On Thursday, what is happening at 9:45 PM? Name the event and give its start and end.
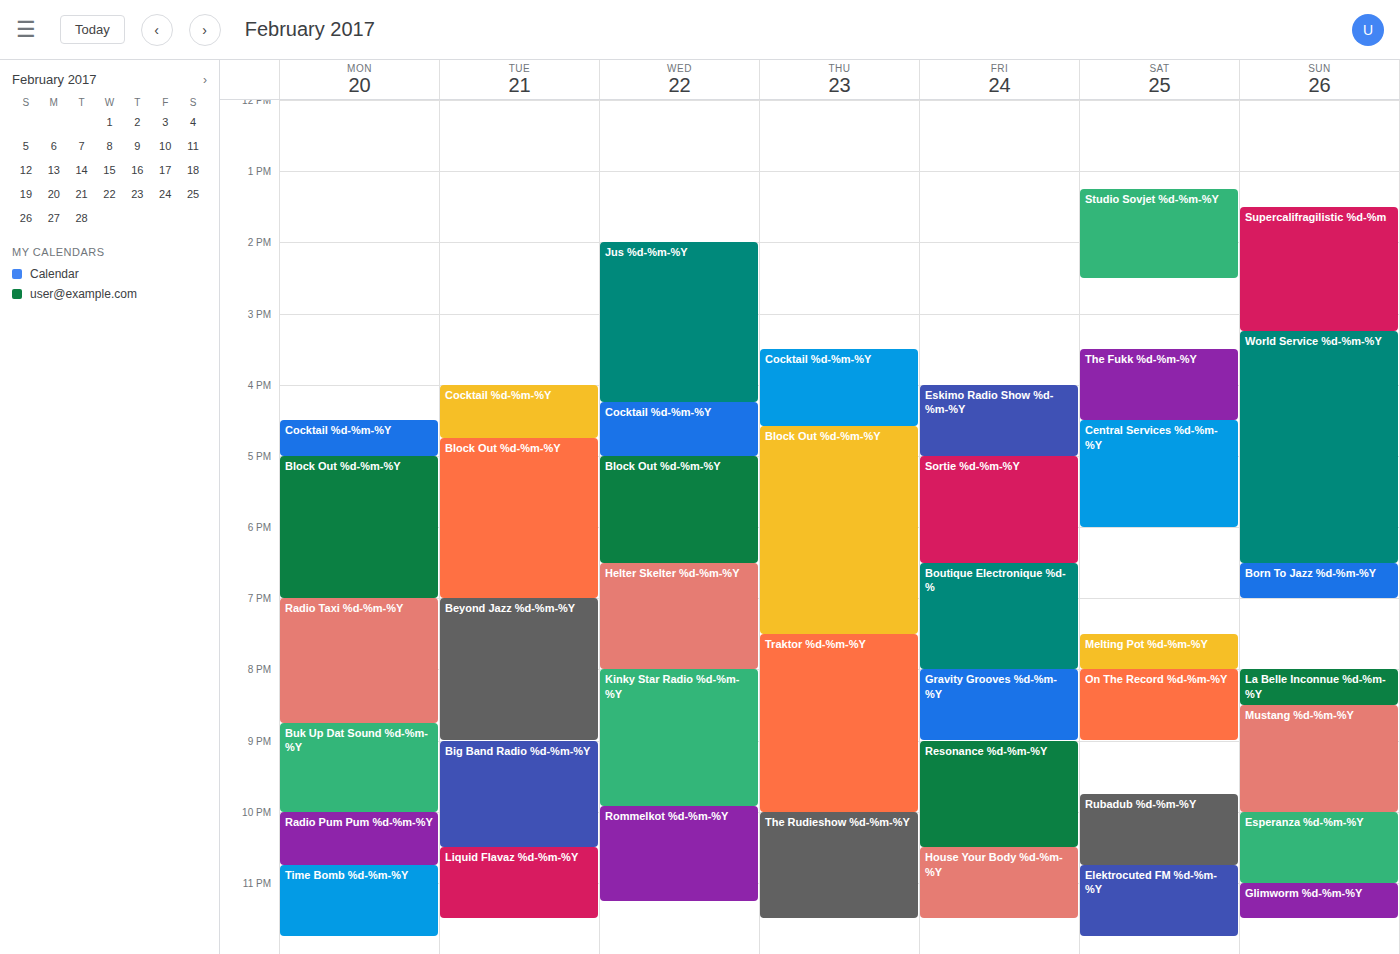
"Traktor %d-%m-%Y", 7:30 PM to 10:00 PM